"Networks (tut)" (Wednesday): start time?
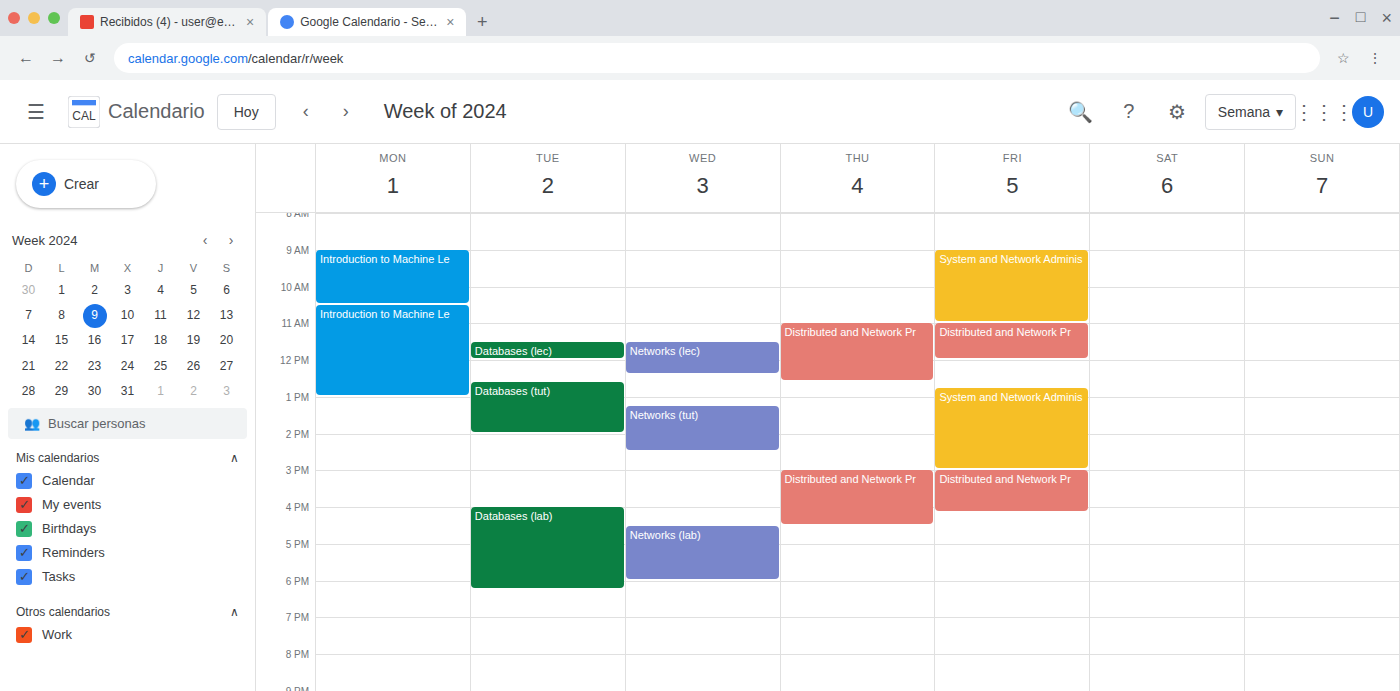
1:15 PM